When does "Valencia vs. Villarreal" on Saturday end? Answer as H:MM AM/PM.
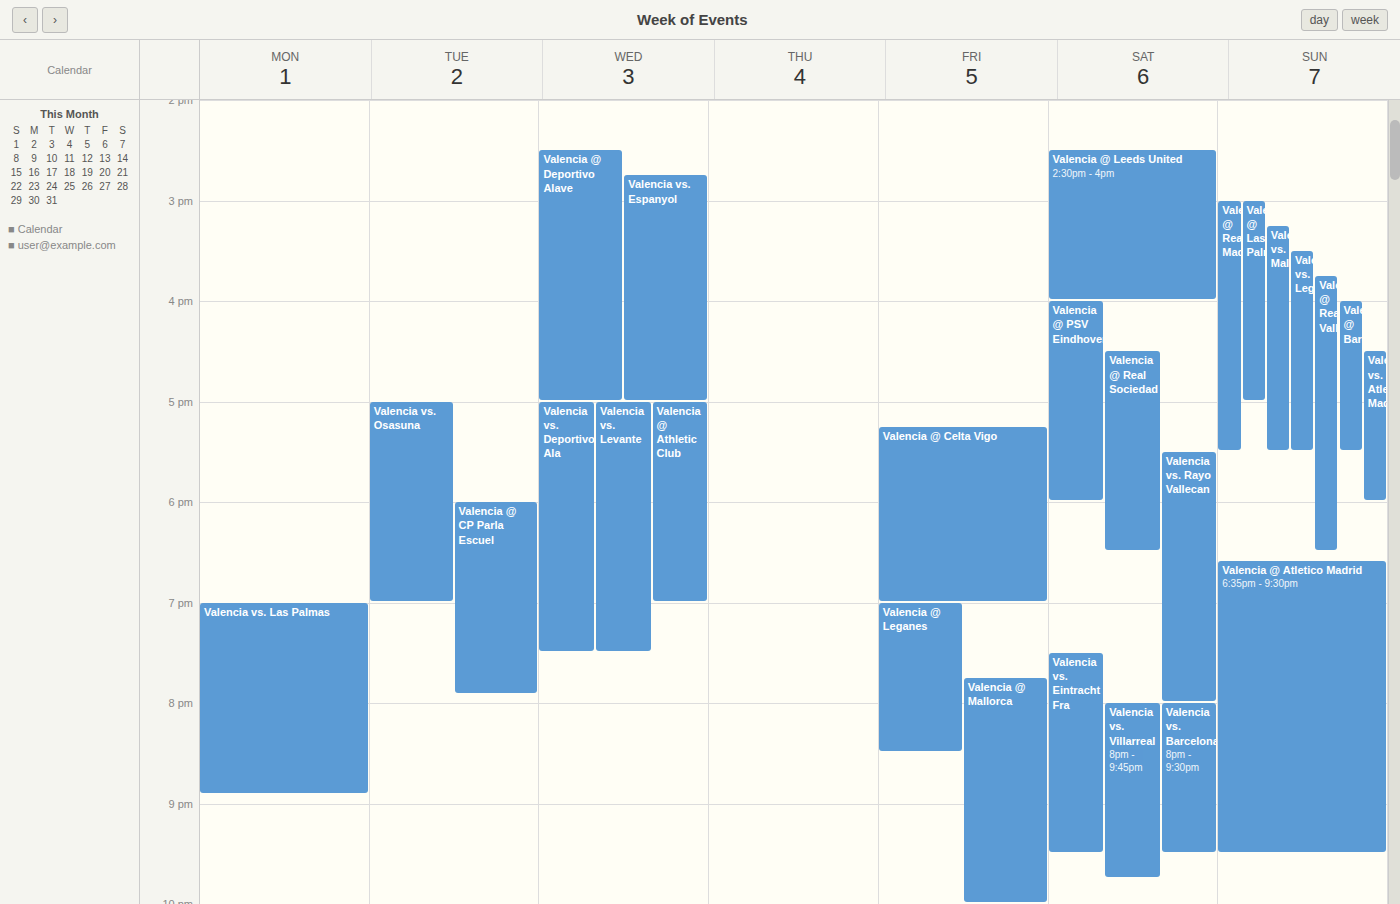
9:45 PM